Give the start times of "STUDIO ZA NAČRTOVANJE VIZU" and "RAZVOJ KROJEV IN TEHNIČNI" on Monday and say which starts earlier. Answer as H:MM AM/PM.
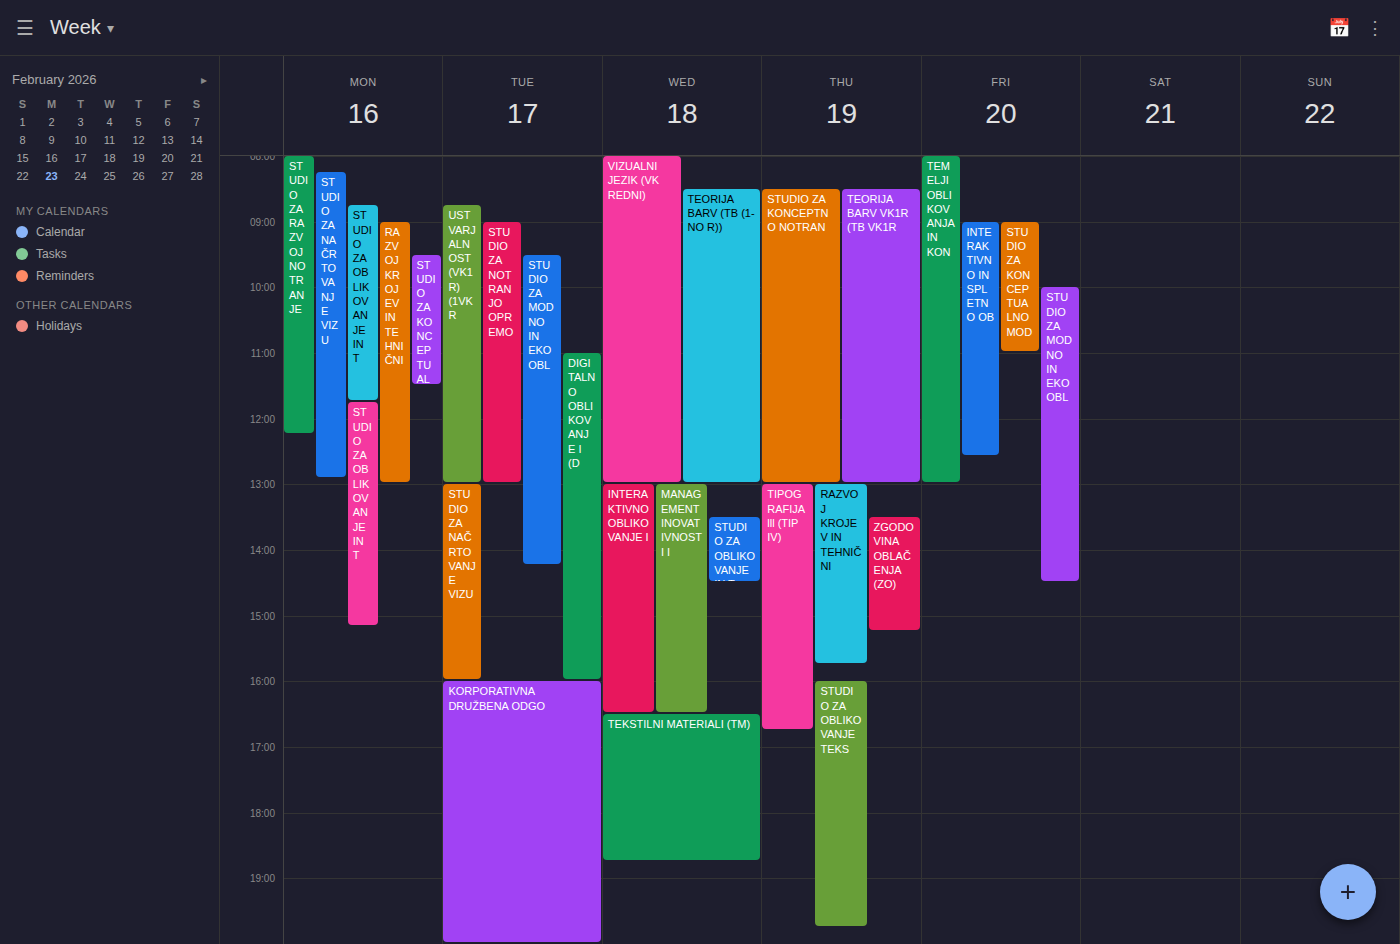
"STUDIO ZA NAČRTOVANJE VIZU" 8:15 AM; "RAZVOJ KROJEV IN TEHNIČNI" 9:00 AM.